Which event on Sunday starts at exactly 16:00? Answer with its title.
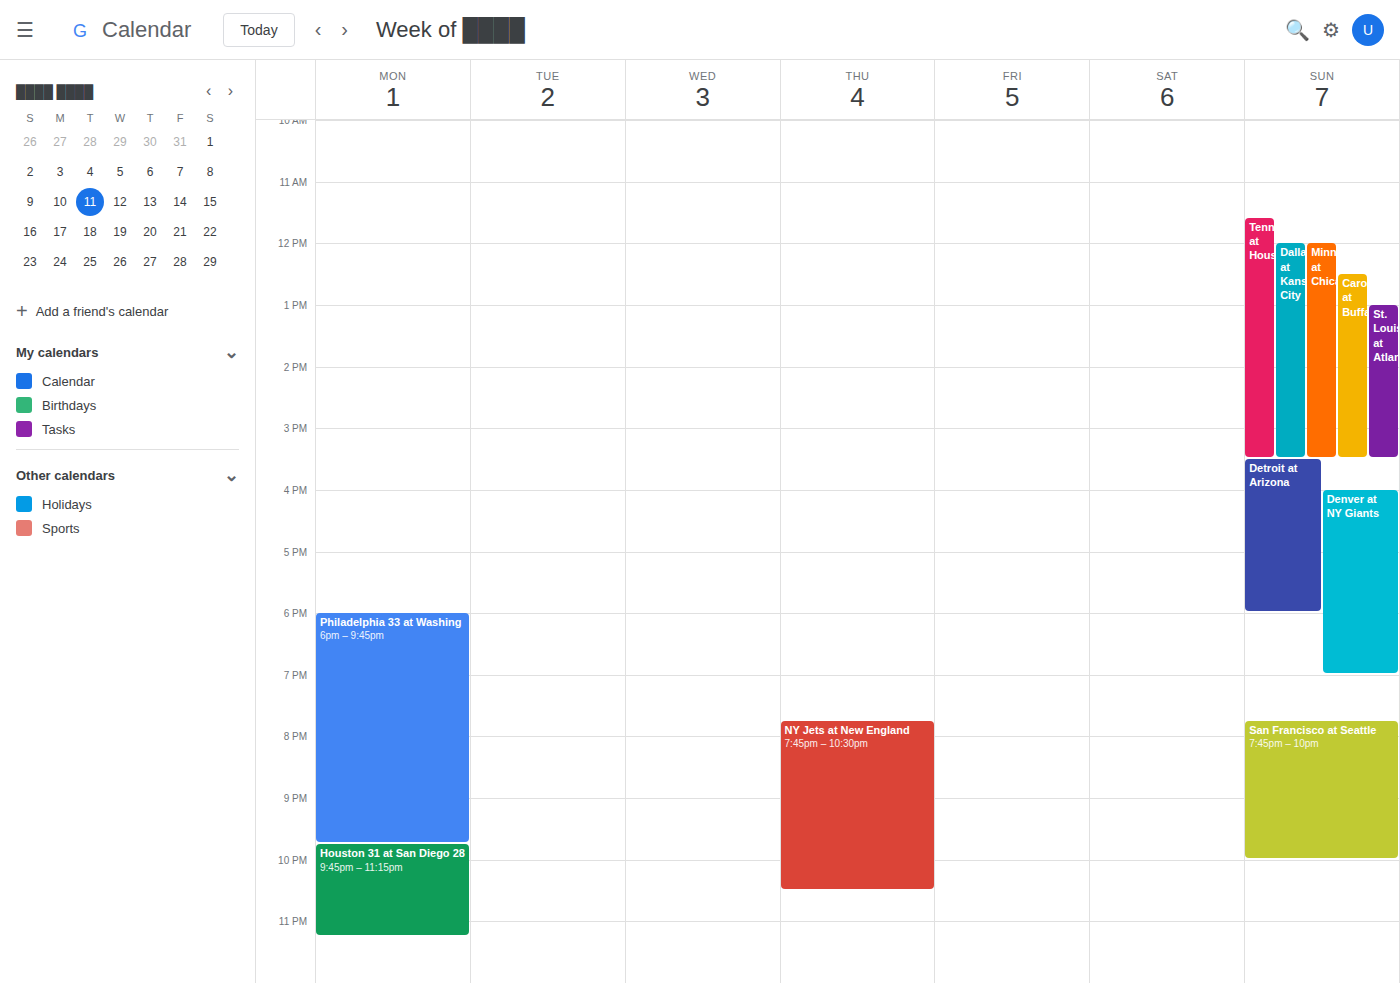
"Denver at NY Giants"